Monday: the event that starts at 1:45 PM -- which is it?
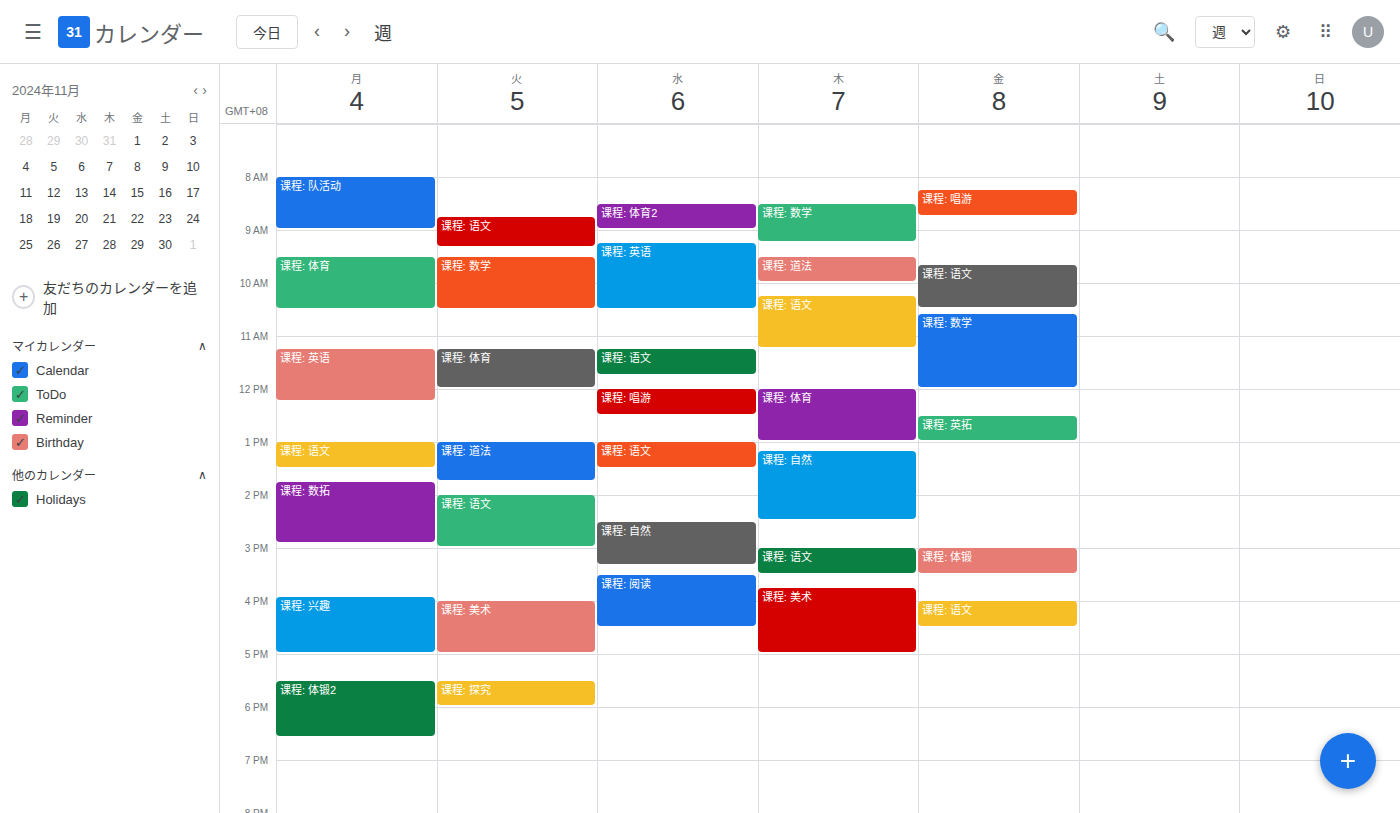
"课程: 数拓"